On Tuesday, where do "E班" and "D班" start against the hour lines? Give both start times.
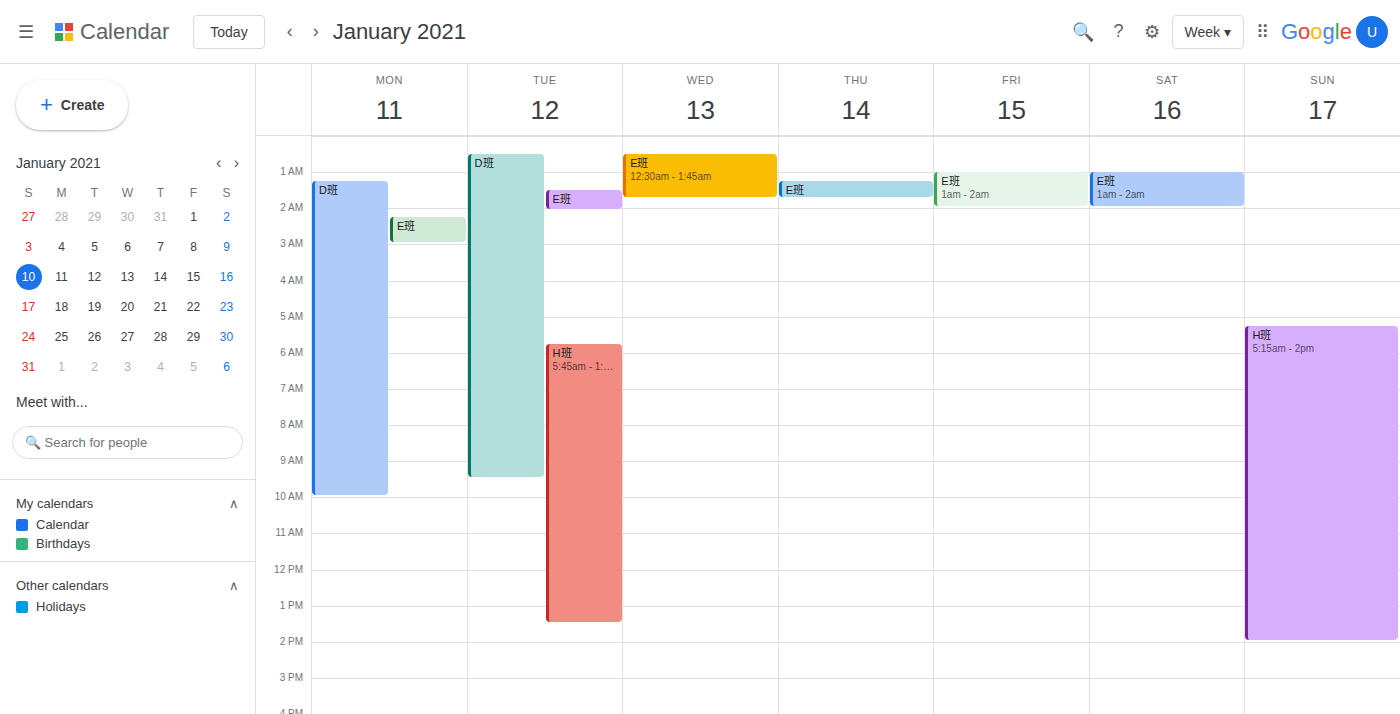
"E班": 1:30 AM, halfway between the 1 AM and 2 AM lines. "D班": 12:30 AM, halfway between the 12 AM and 1 AM lines.